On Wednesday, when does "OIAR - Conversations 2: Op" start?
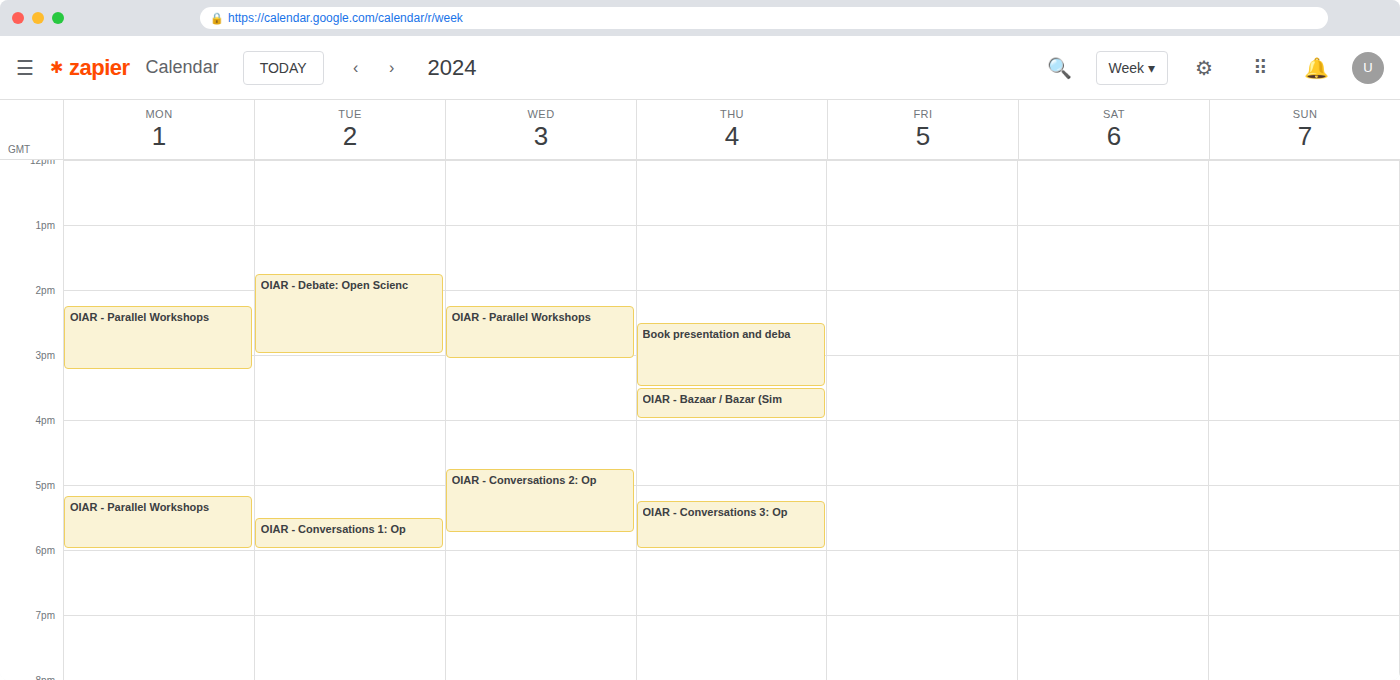
16:45